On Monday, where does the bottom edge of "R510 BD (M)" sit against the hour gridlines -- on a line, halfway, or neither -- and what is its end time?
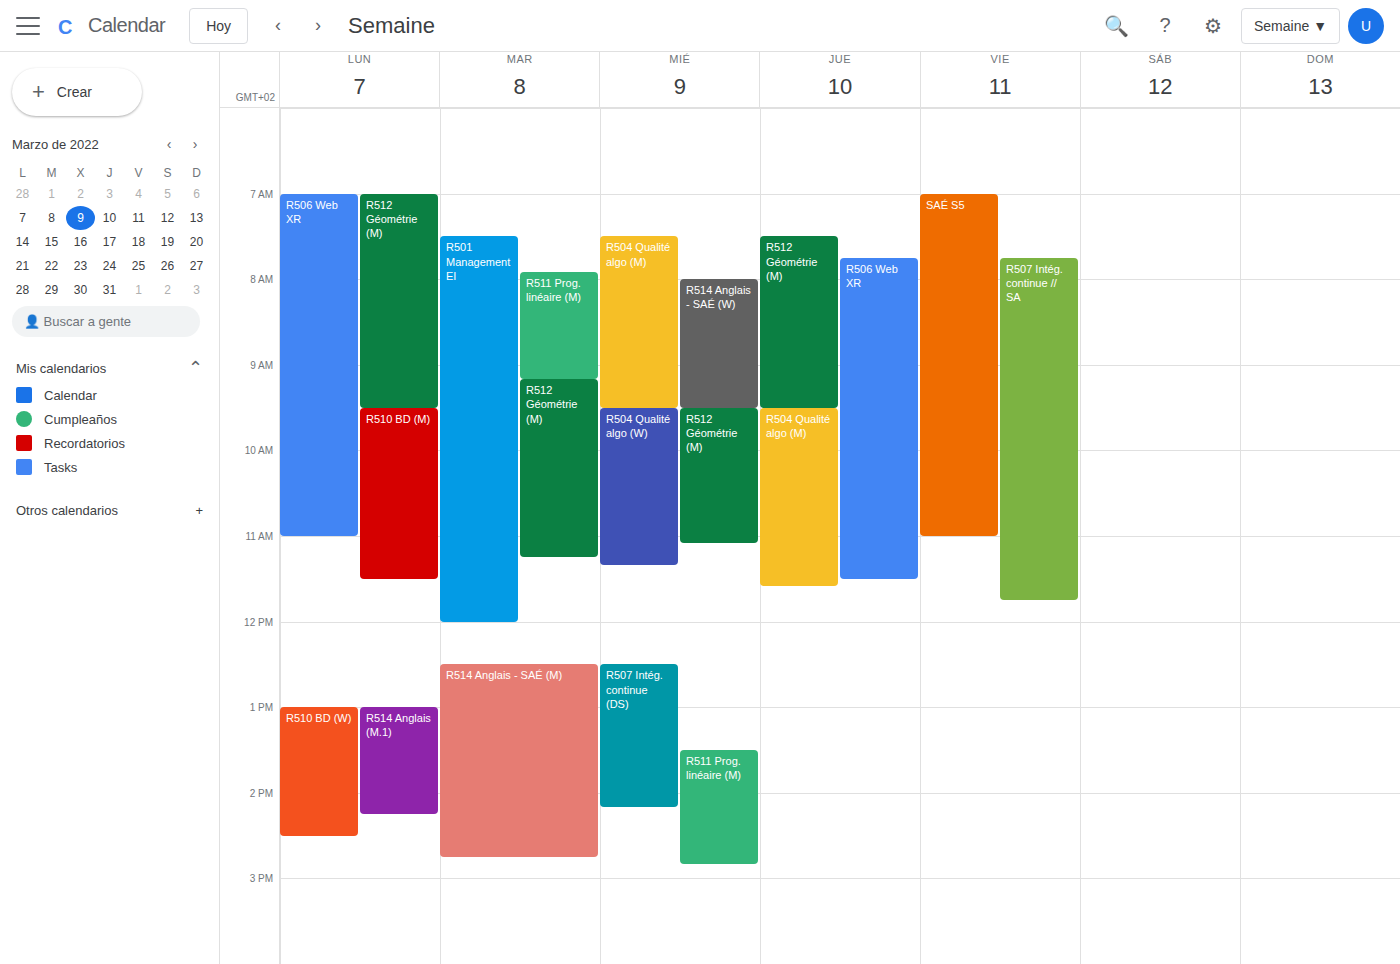
11:30 -- halfway between the 11:00 and 12:00 lines.